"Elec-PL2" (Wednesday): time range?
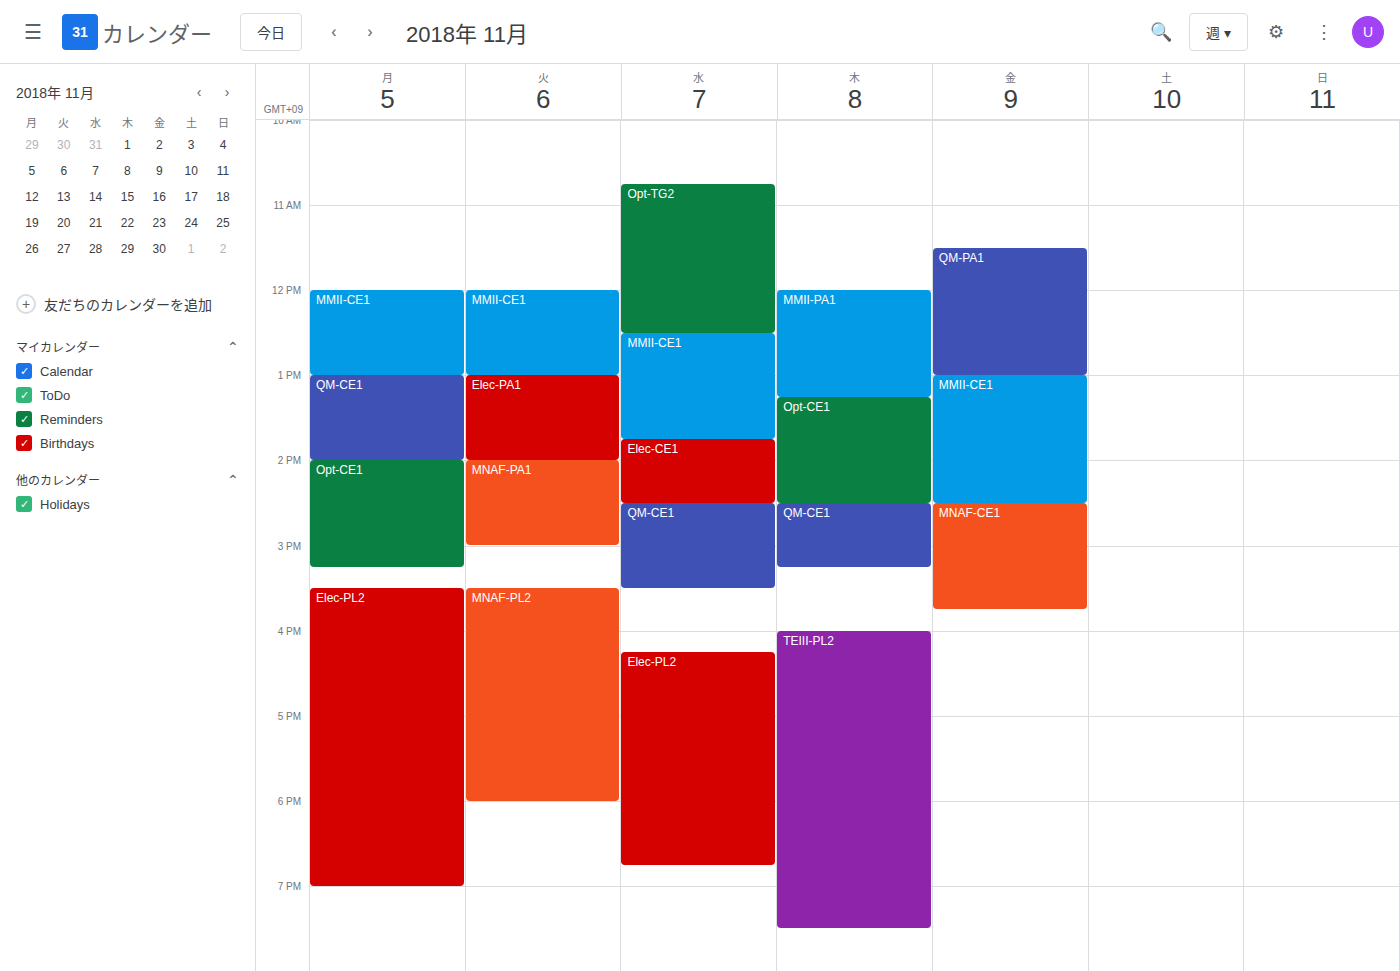
4:15 PM to 6:45 PM